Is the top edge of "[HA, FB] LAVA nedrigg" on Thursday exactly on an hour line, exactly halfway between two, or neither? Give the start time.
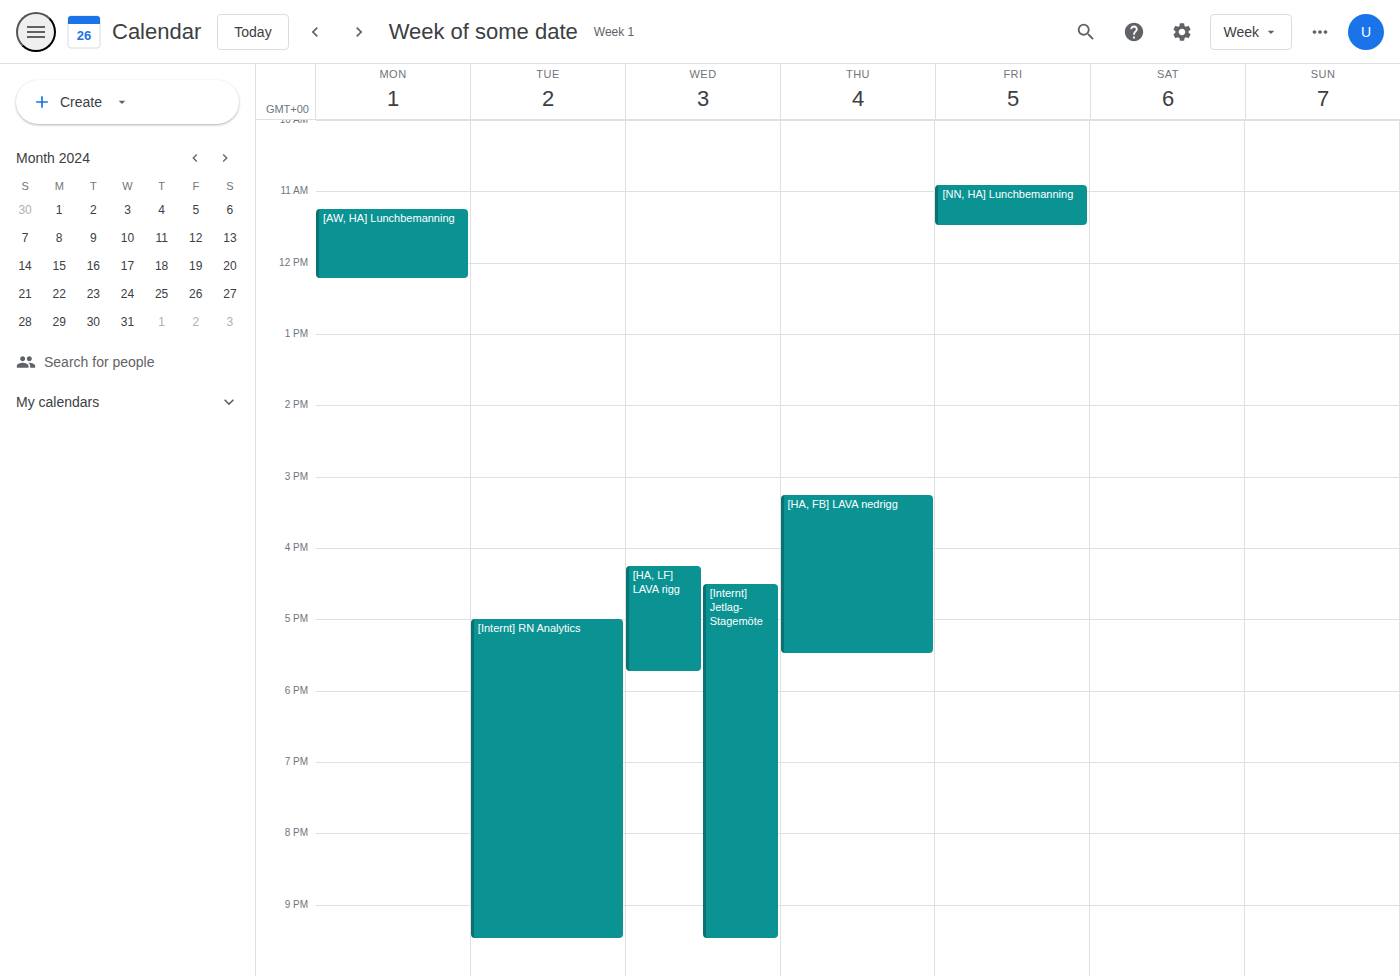
3:15 PM -- neither: a quarter of the way from the 3 PM line to the 4 PM line.